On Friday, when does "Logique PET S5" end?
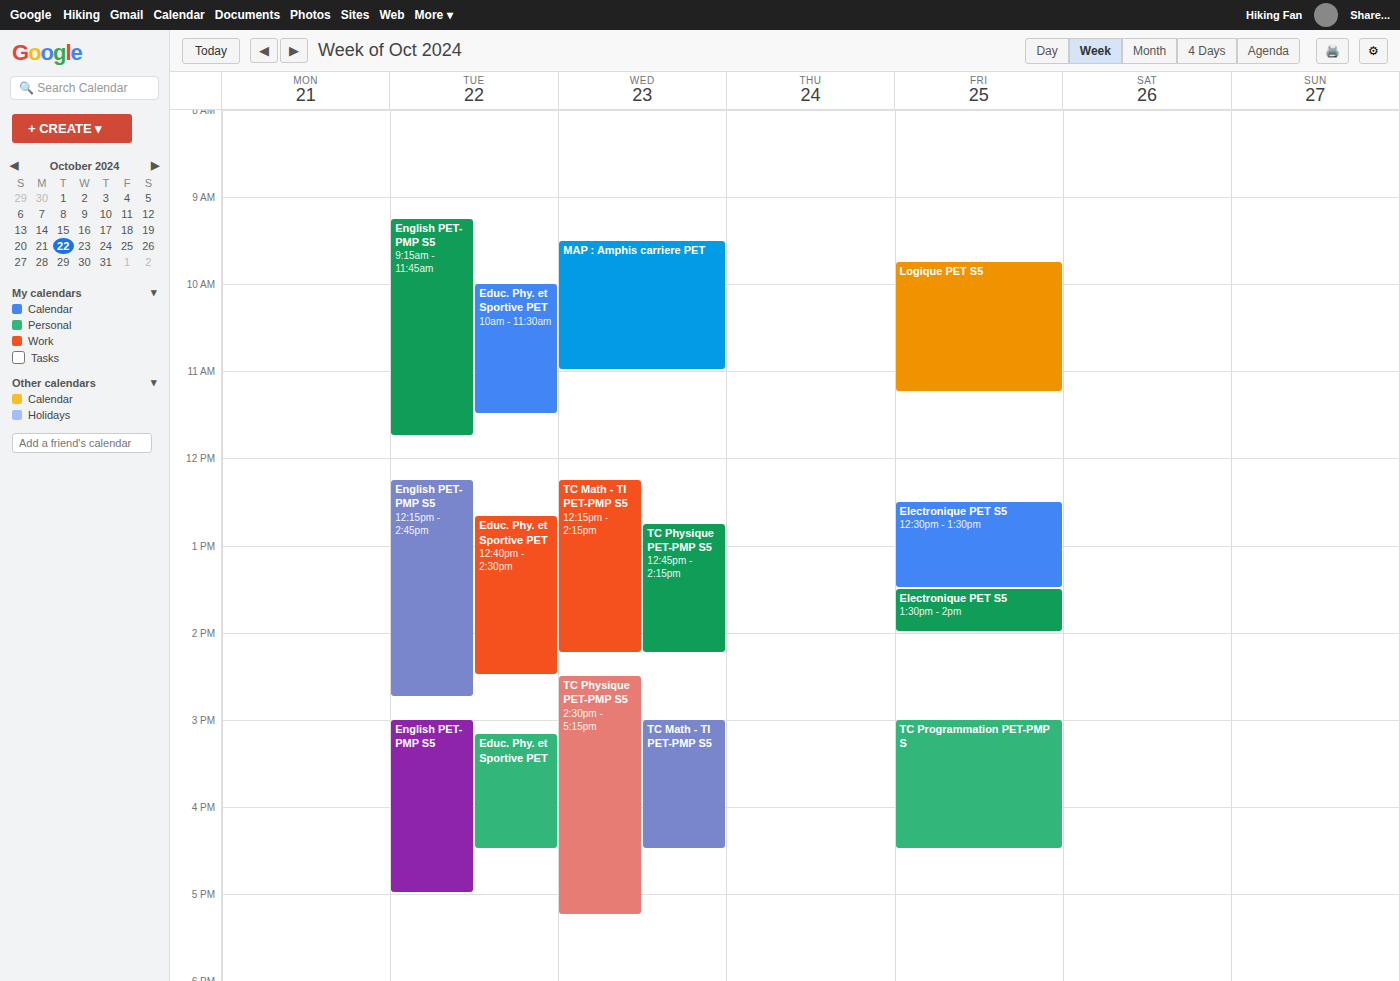
11:15 AM